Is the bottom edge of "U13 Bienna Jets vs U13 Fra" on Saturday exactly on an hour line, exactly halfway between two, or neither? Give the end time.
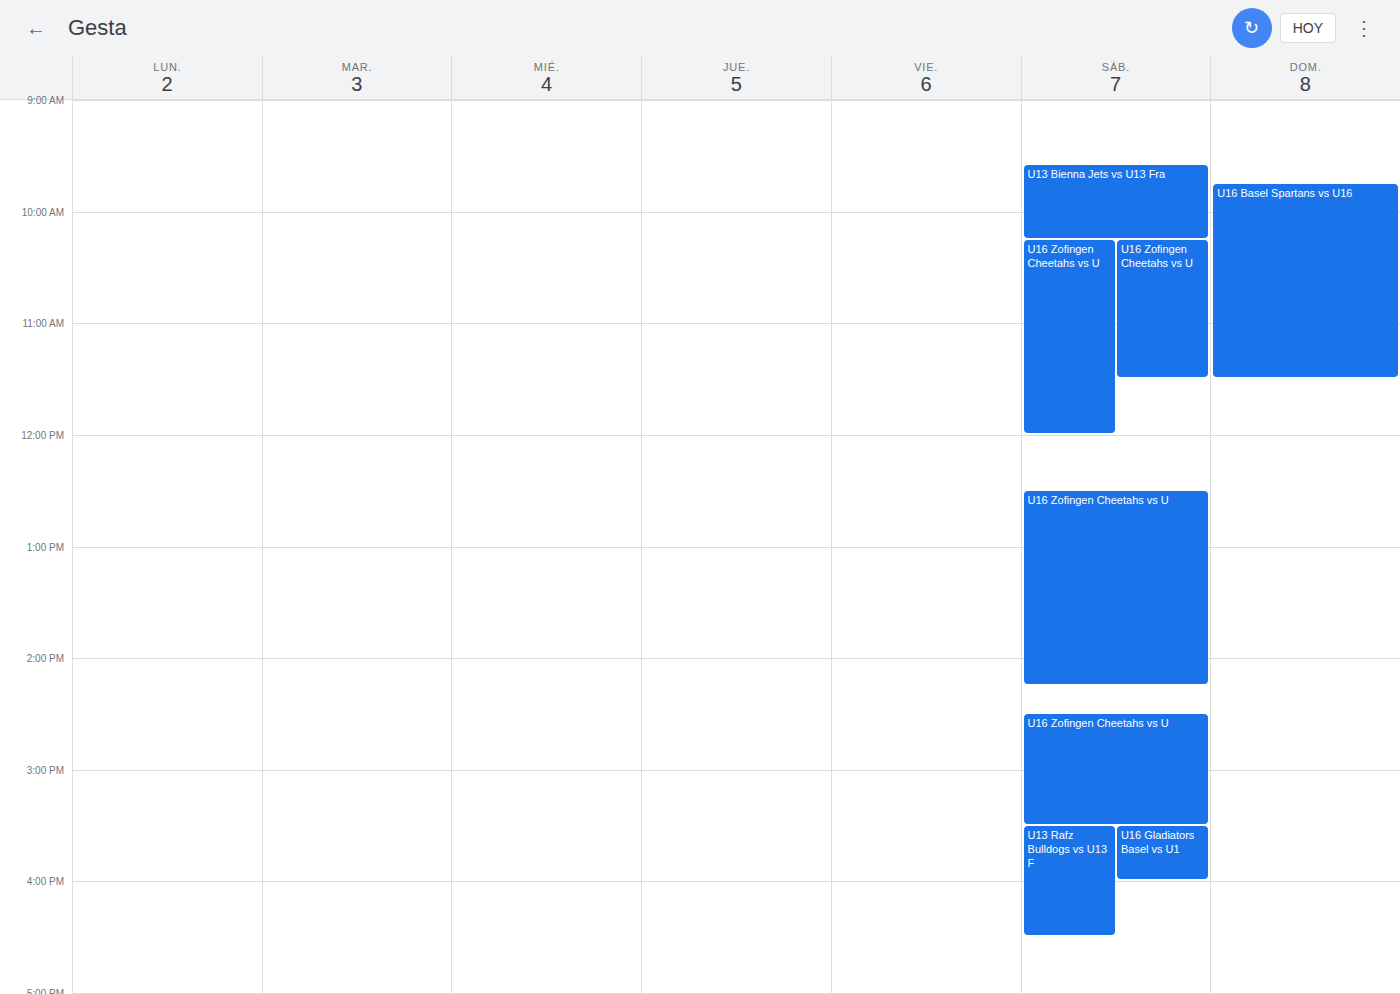
10:15 -- neither: a quarter of the way from the 10:00 line to the 11:00 line.